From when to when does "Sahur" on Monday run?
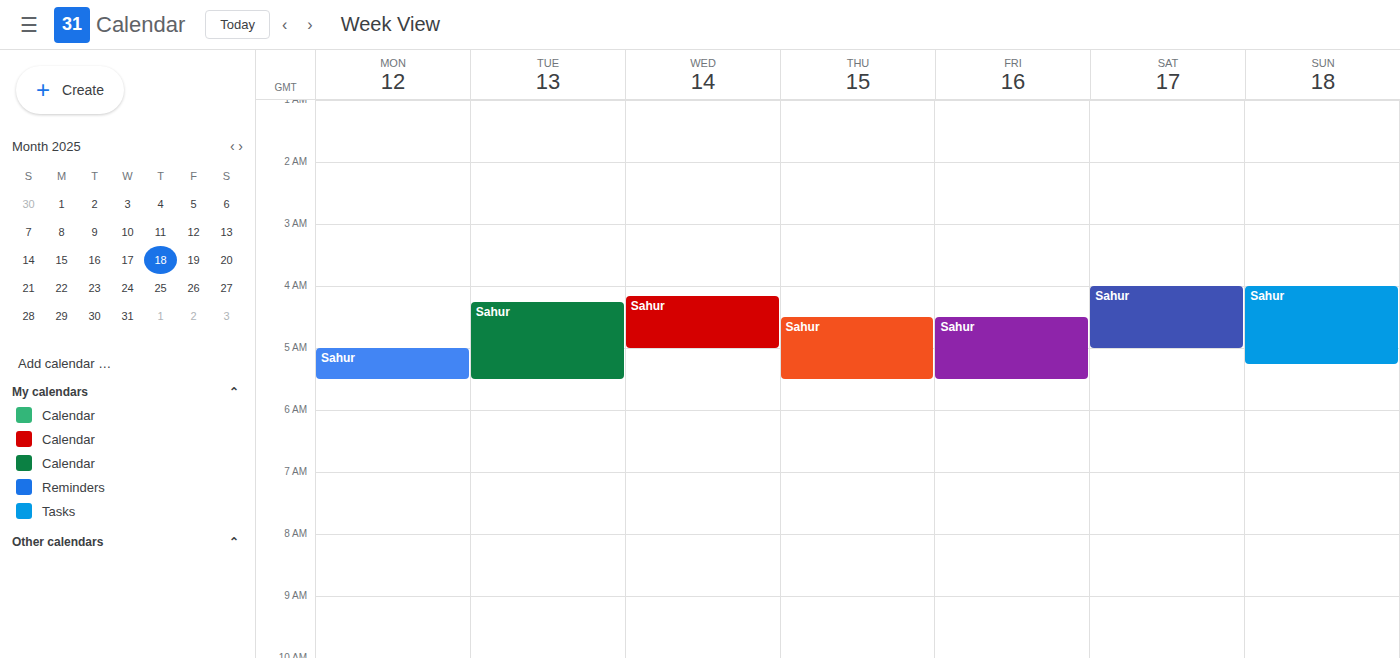
5:00 AM to 5:30 AM